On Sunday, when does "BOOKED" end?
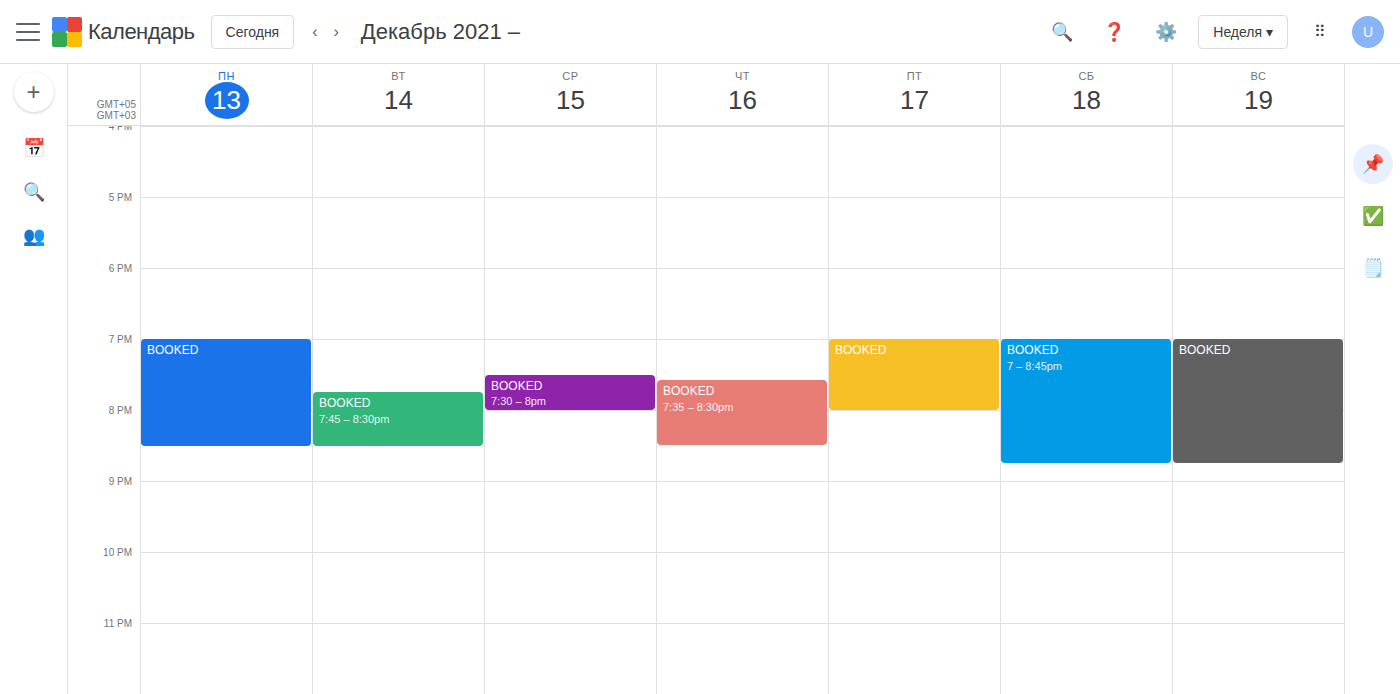
8:45 PM